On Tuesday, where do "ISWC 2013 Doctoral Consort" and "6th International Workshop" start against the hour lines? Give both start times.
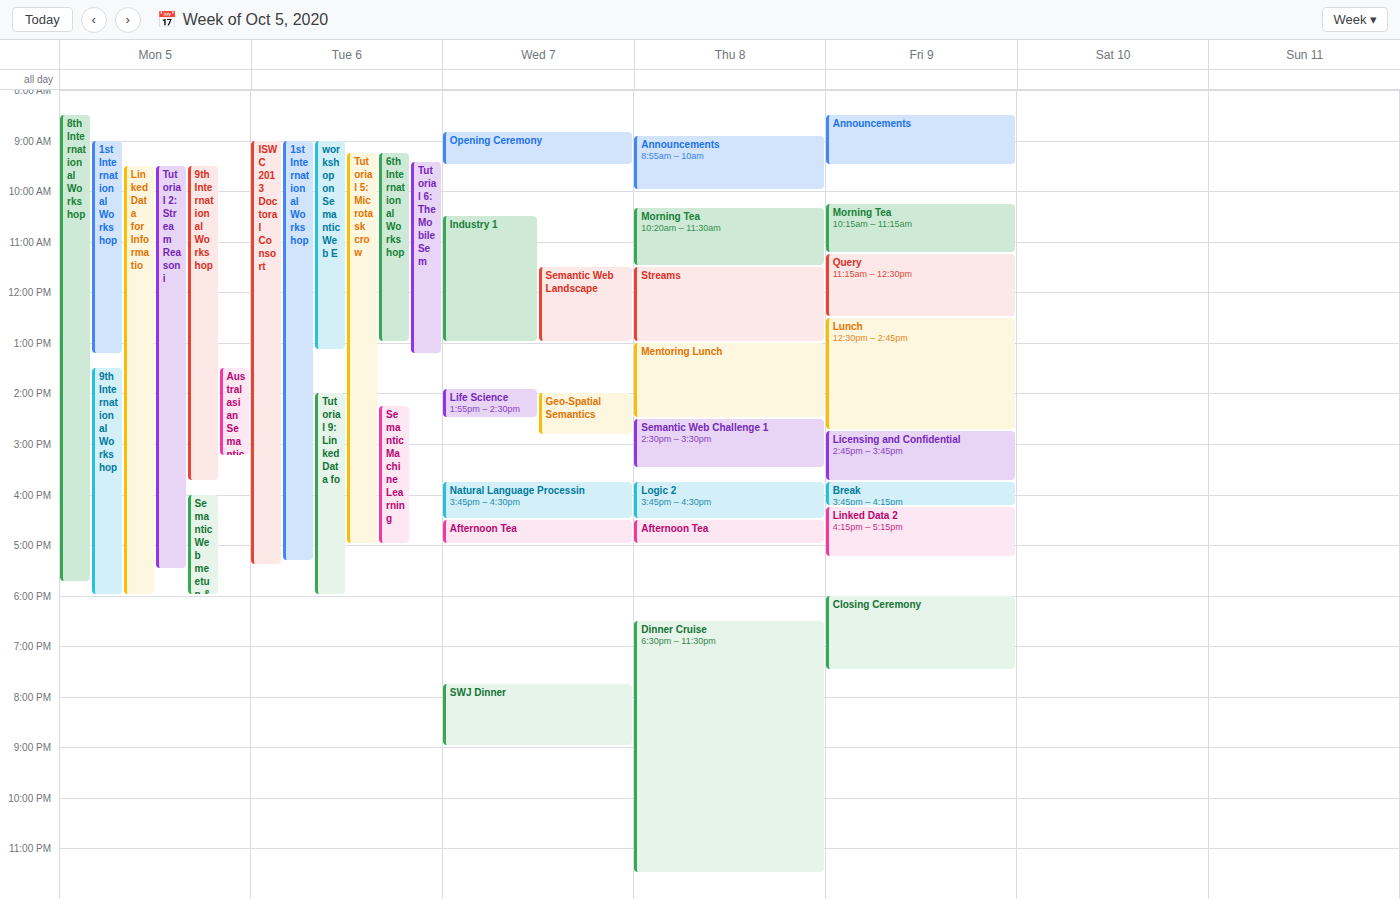
"ISWC 2013 Doctoral Consort": 9:00 AM, exactly on the 9 AM line. "6th International Workshop": 9:15 AM, neither: a quarter of the way from the 9 AM line to the 10 AM line.